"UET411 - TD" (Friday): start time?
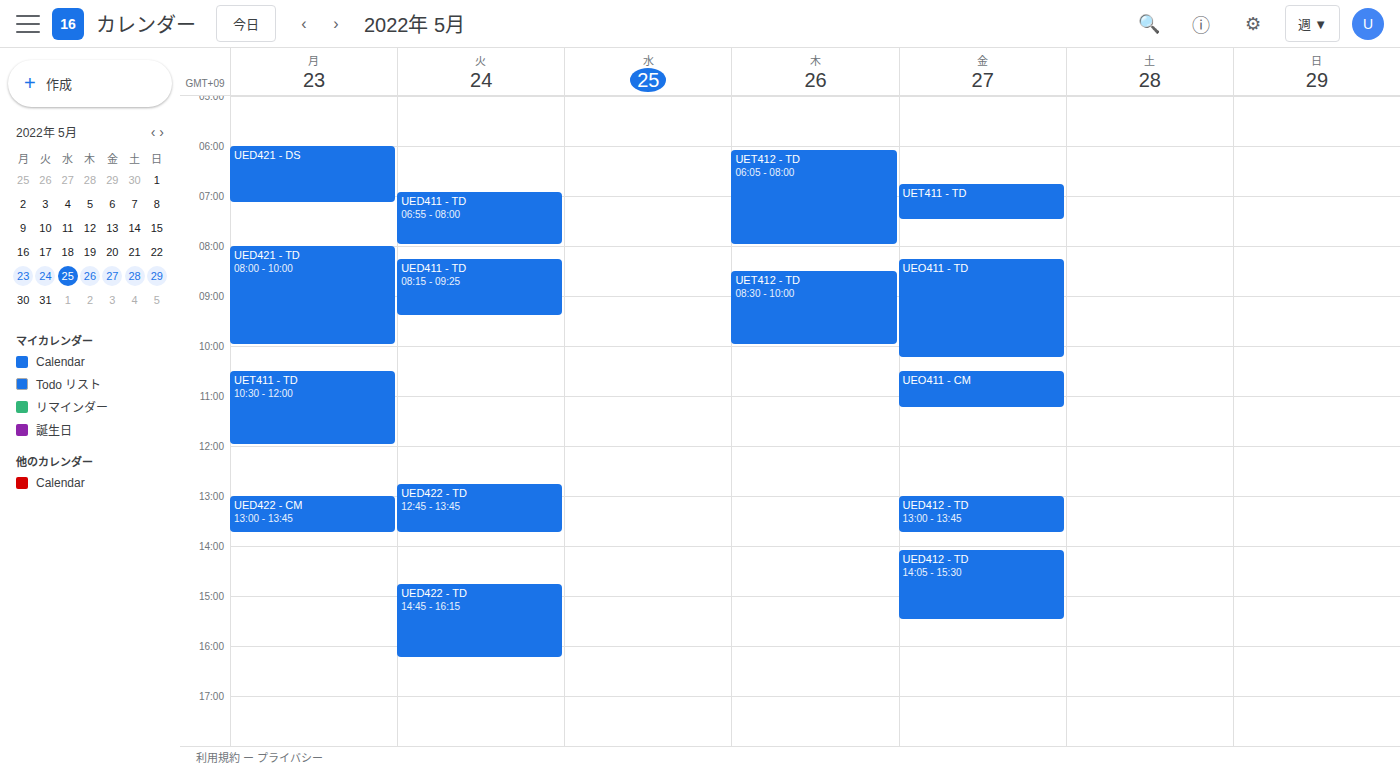
6:45 AM